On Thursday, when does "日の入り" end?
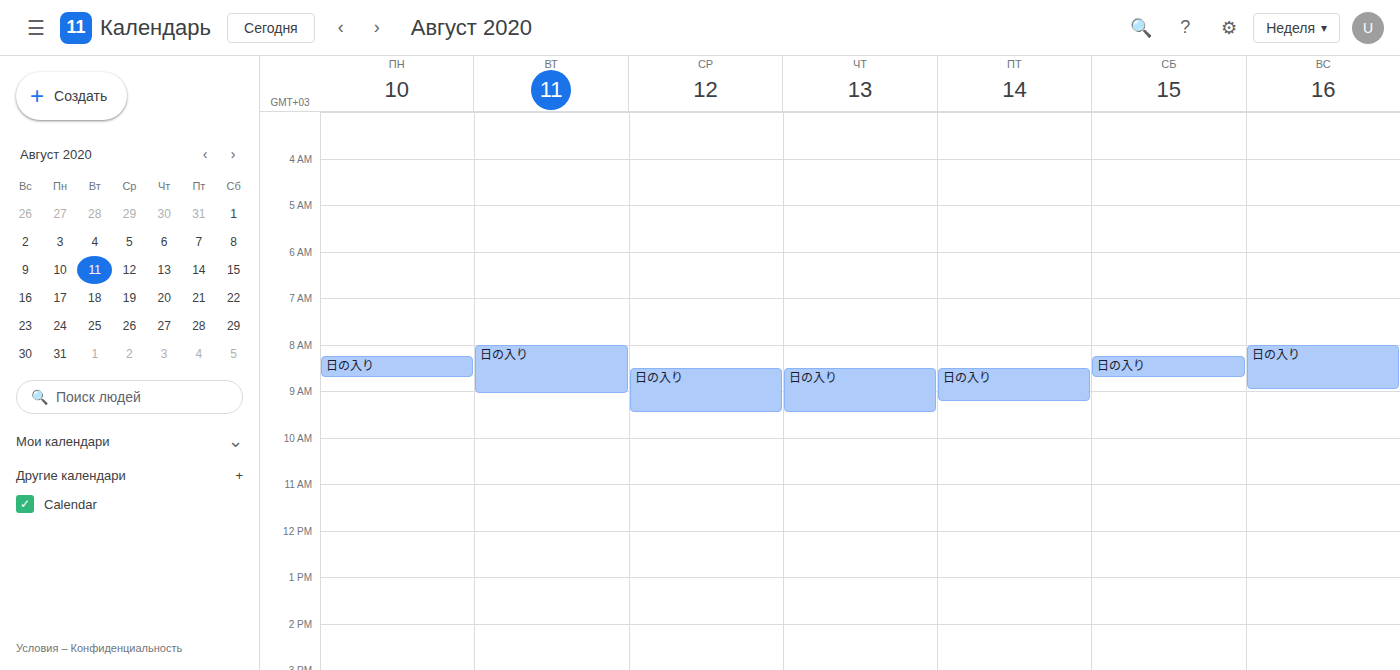
9:30 AM